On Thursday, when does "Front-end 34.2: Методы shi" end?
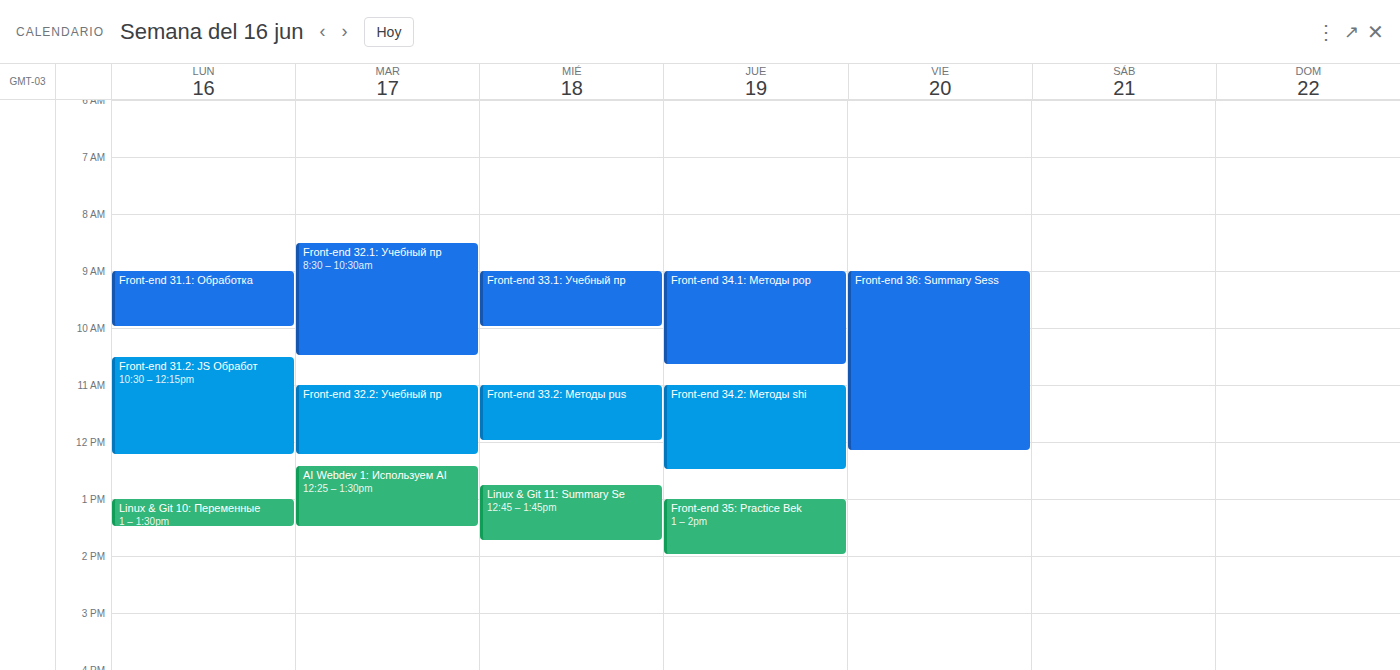
12:30 PM